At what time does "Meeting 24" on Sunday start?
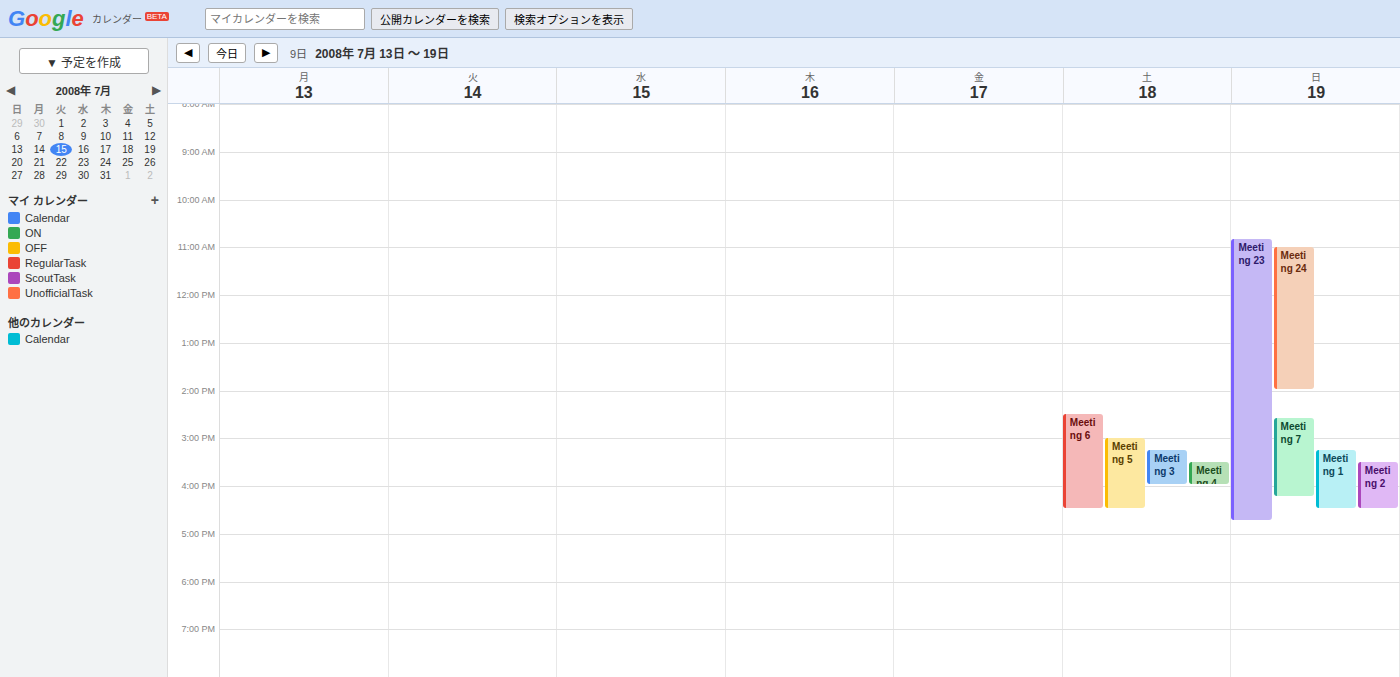
11:00 AM